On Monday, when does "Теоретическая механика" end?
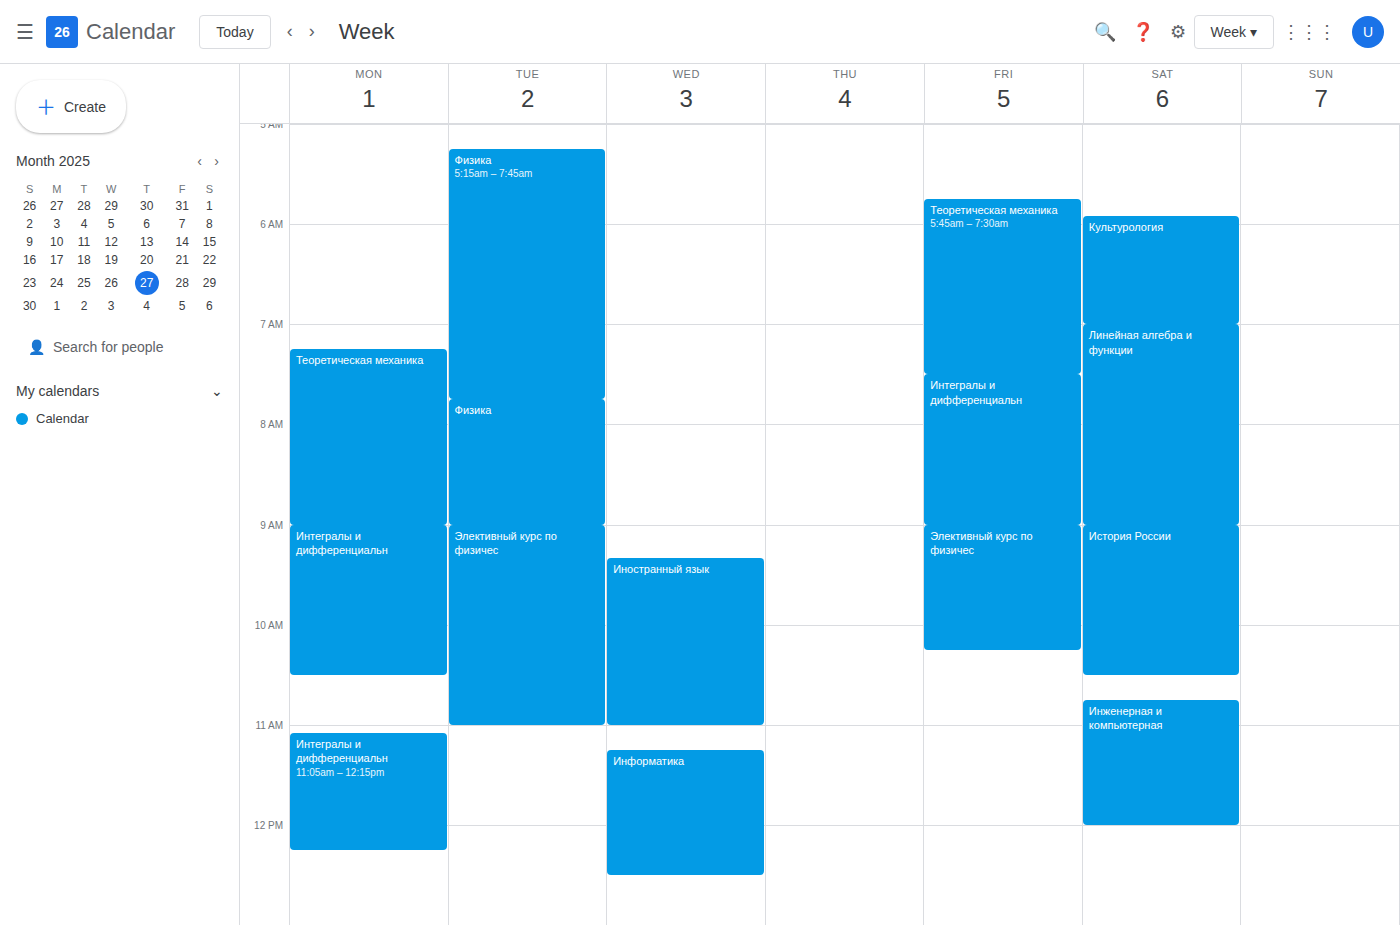
9:00 AM